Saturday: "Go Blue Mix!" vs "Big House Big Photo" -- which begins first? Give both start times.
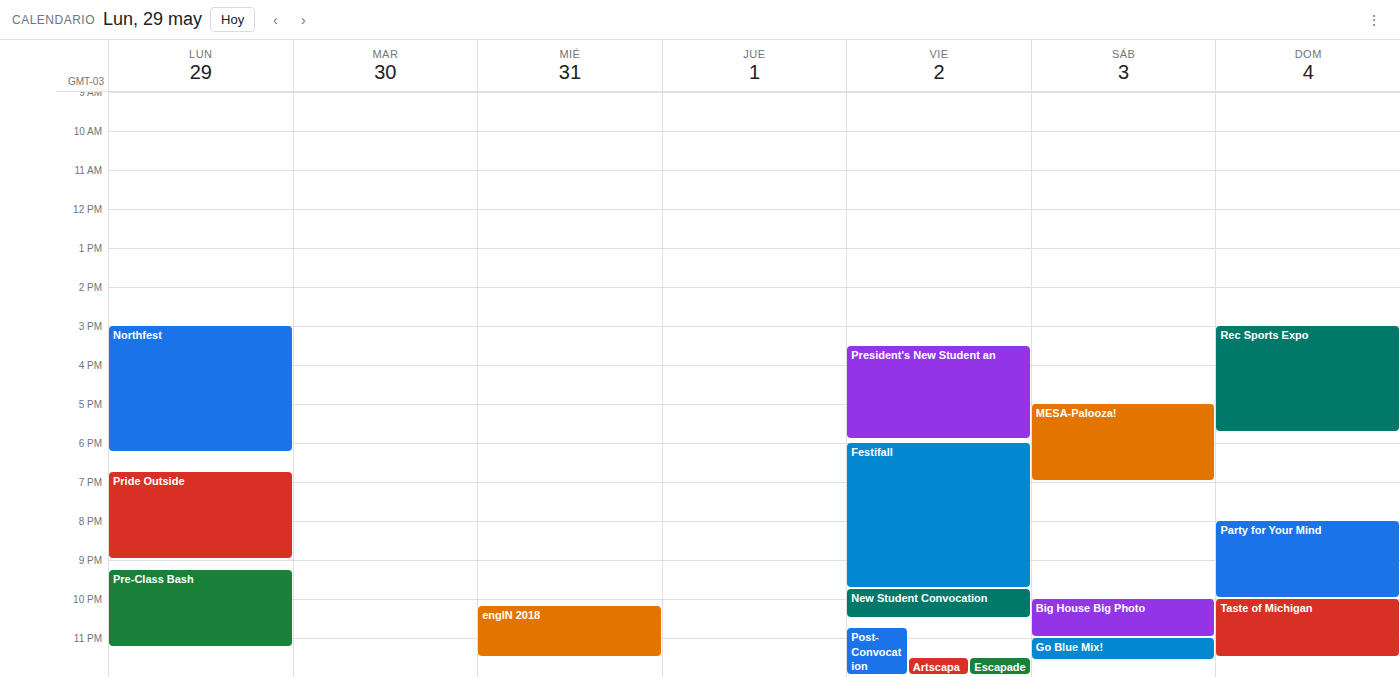
"Big House Big Photo" 10:00 PM; "Go Blue Mix!" 11:00 PM.